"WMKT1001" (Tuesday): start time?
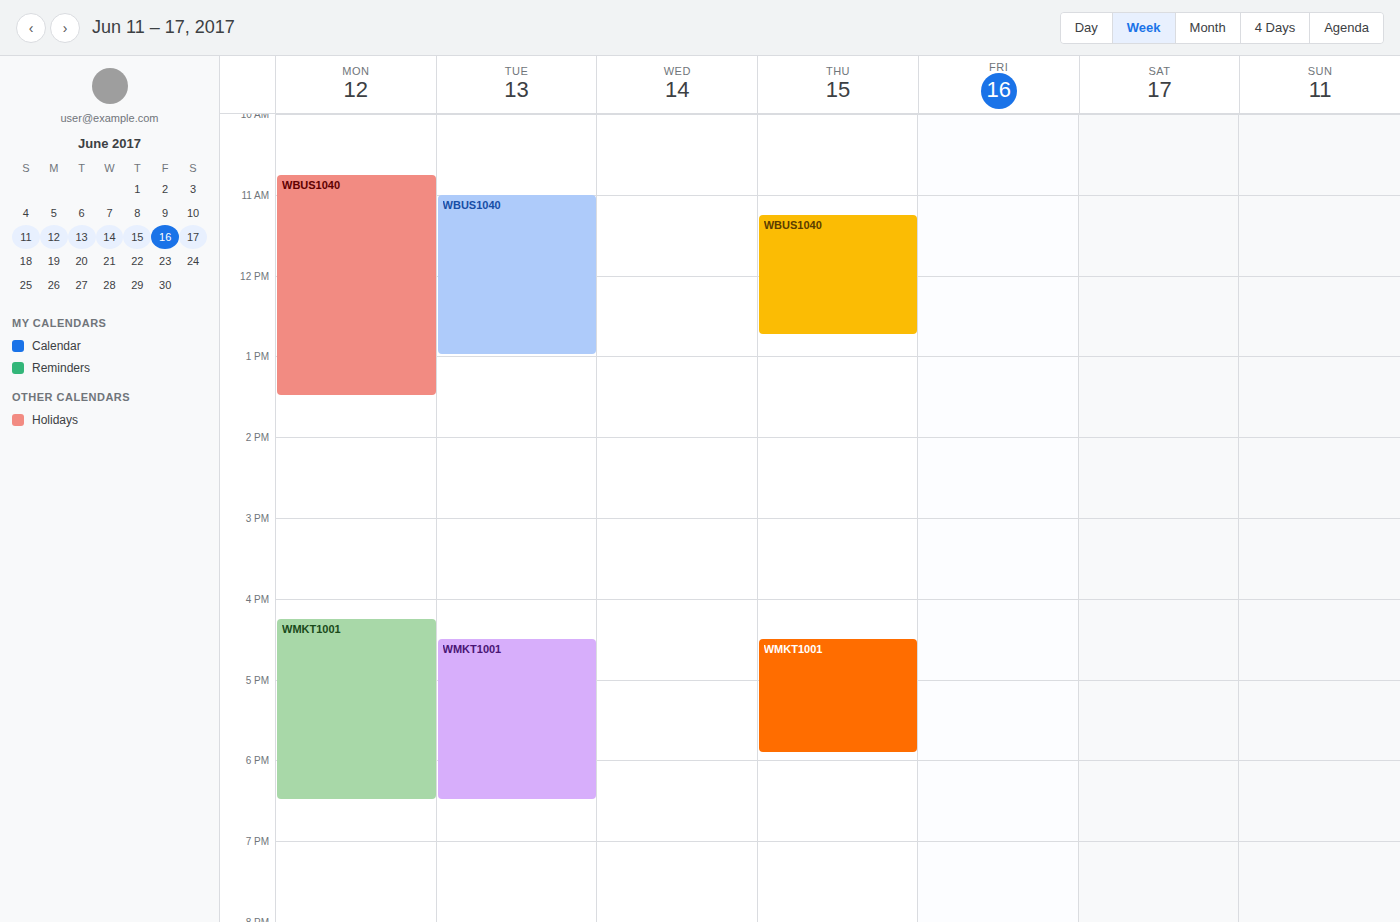
16:30